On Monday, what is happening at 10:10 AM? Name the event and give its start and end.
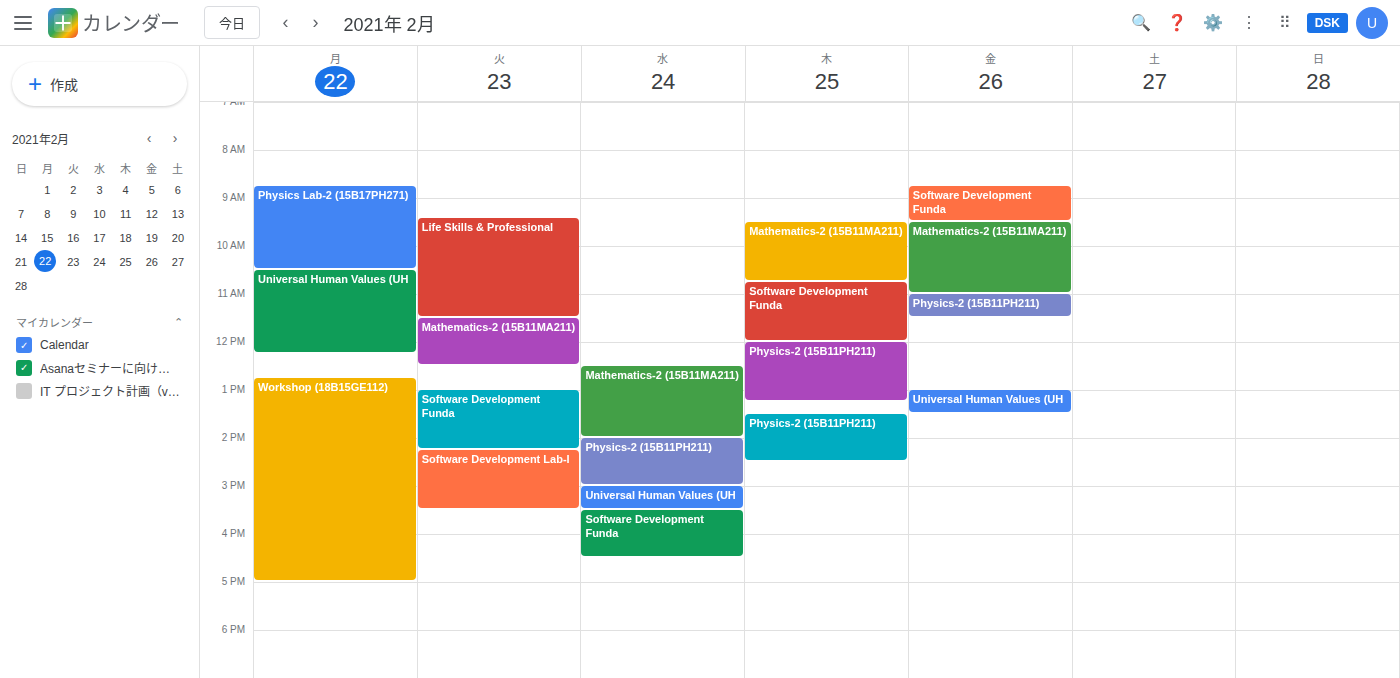
"Physics Lab-2 (15B17PH271)", 8:45 AM to 10:30 AM